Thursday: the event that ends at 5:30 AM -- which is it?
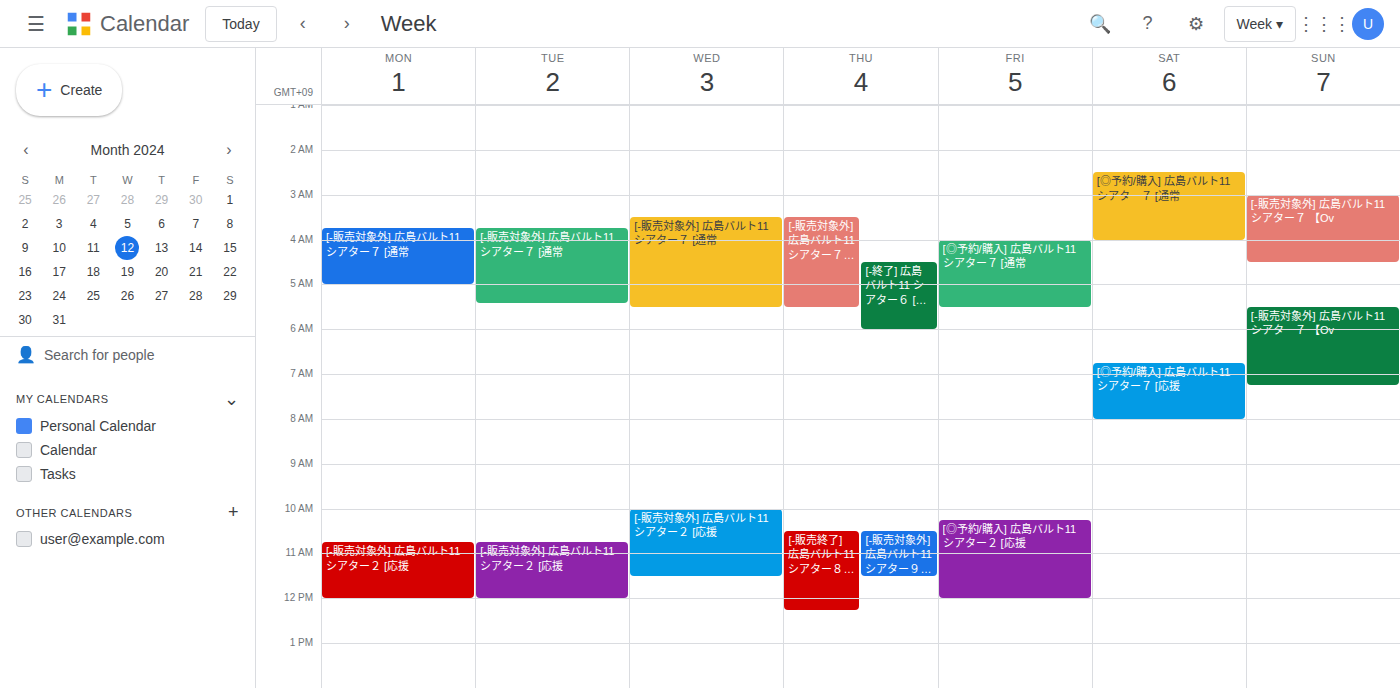
"[-販売対象外] 広島バルト11 シアター７ [通常"